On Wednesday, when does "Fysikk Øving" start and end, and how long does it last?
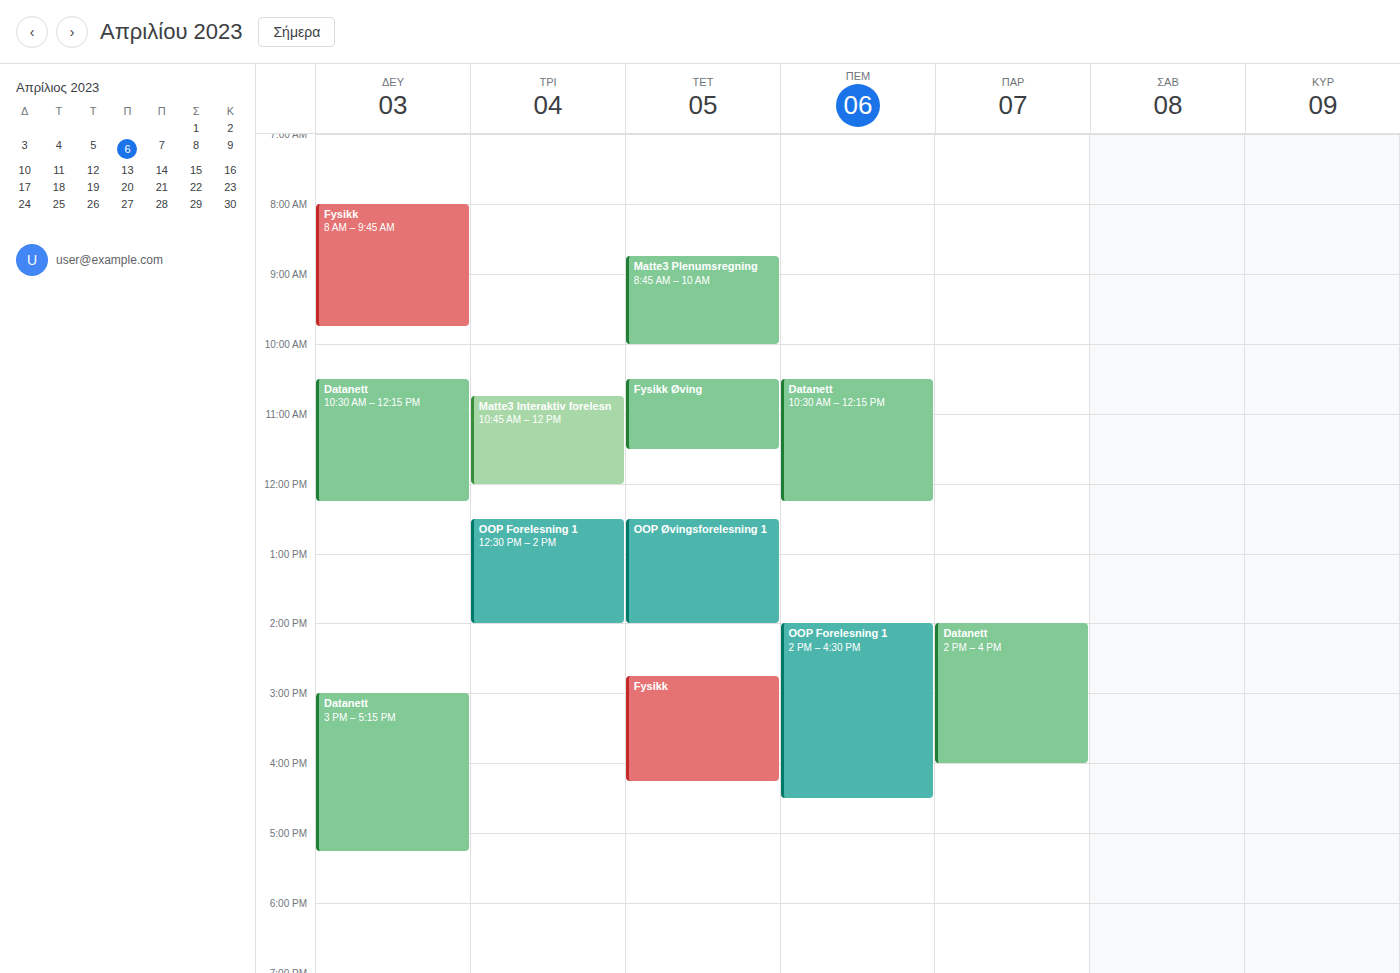
10:30 AM to 11:30 AM, 1 hour